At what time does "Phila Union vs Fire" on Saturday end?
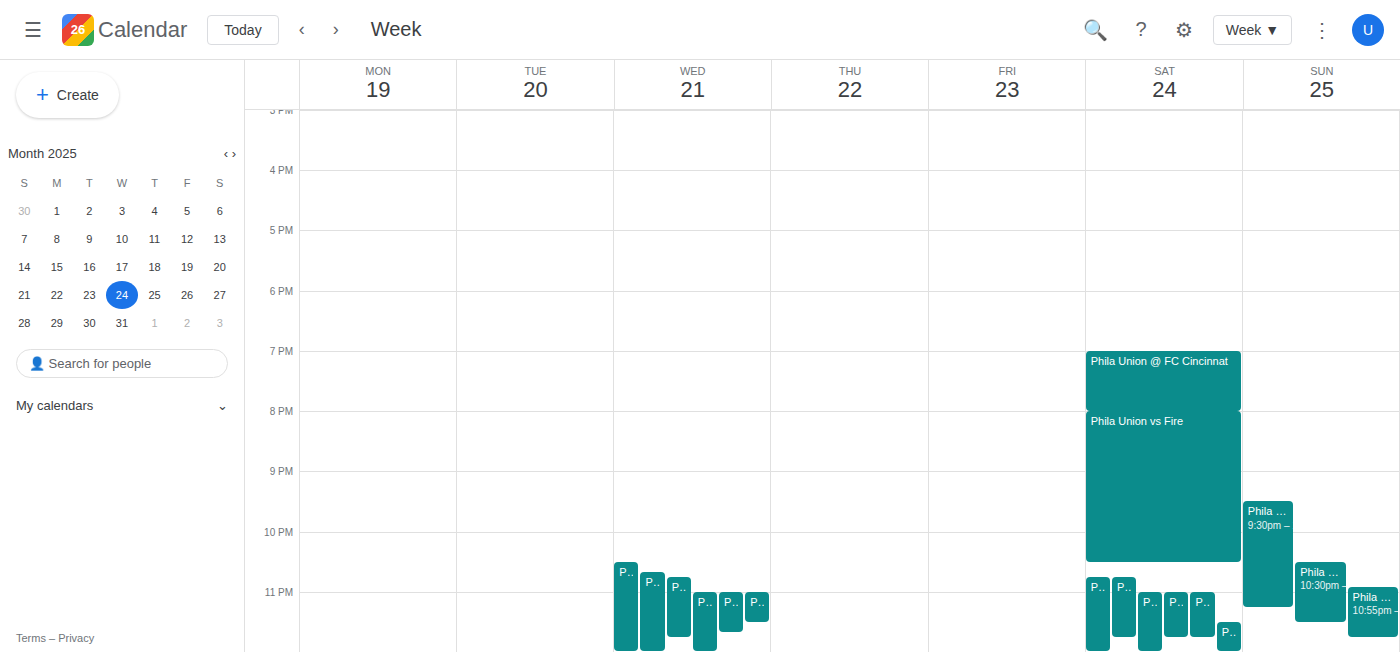
10:30 PM